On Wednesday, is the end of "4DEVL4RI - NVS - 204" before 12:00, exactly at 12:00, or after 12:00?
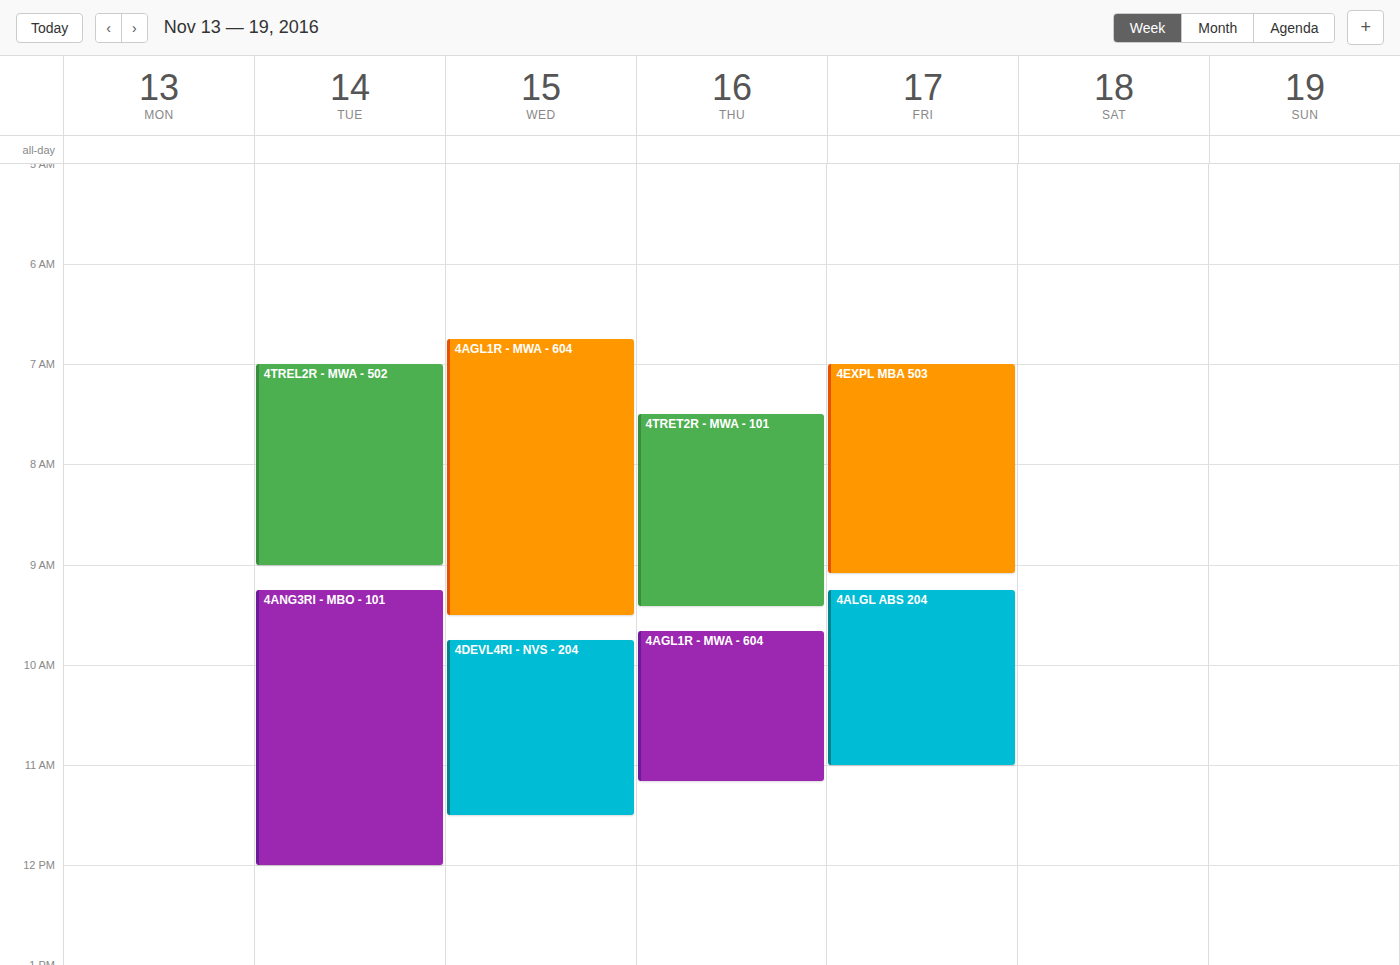
11:30 -- before 12:00, 30 minutes above the 12:00 line.